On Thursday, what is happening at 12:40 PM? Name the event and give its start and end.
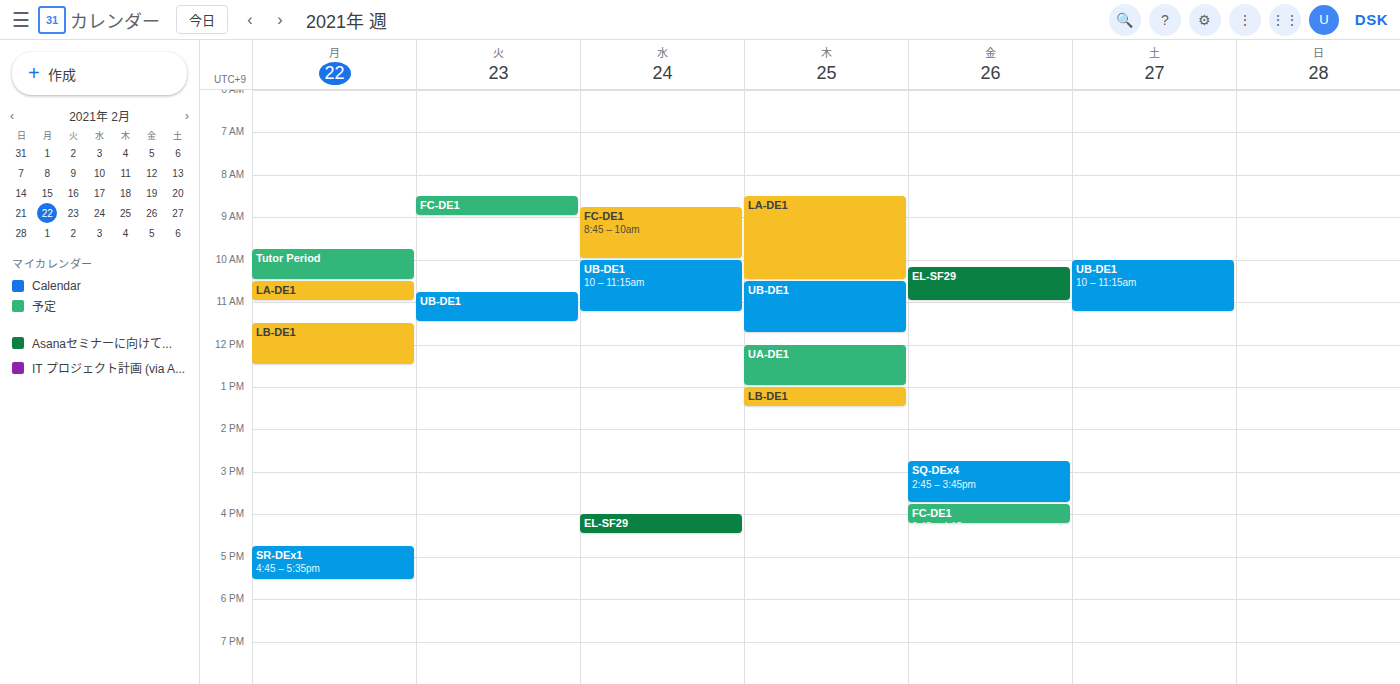
"UA-DE1", 12:00 PM to 1:00 PM